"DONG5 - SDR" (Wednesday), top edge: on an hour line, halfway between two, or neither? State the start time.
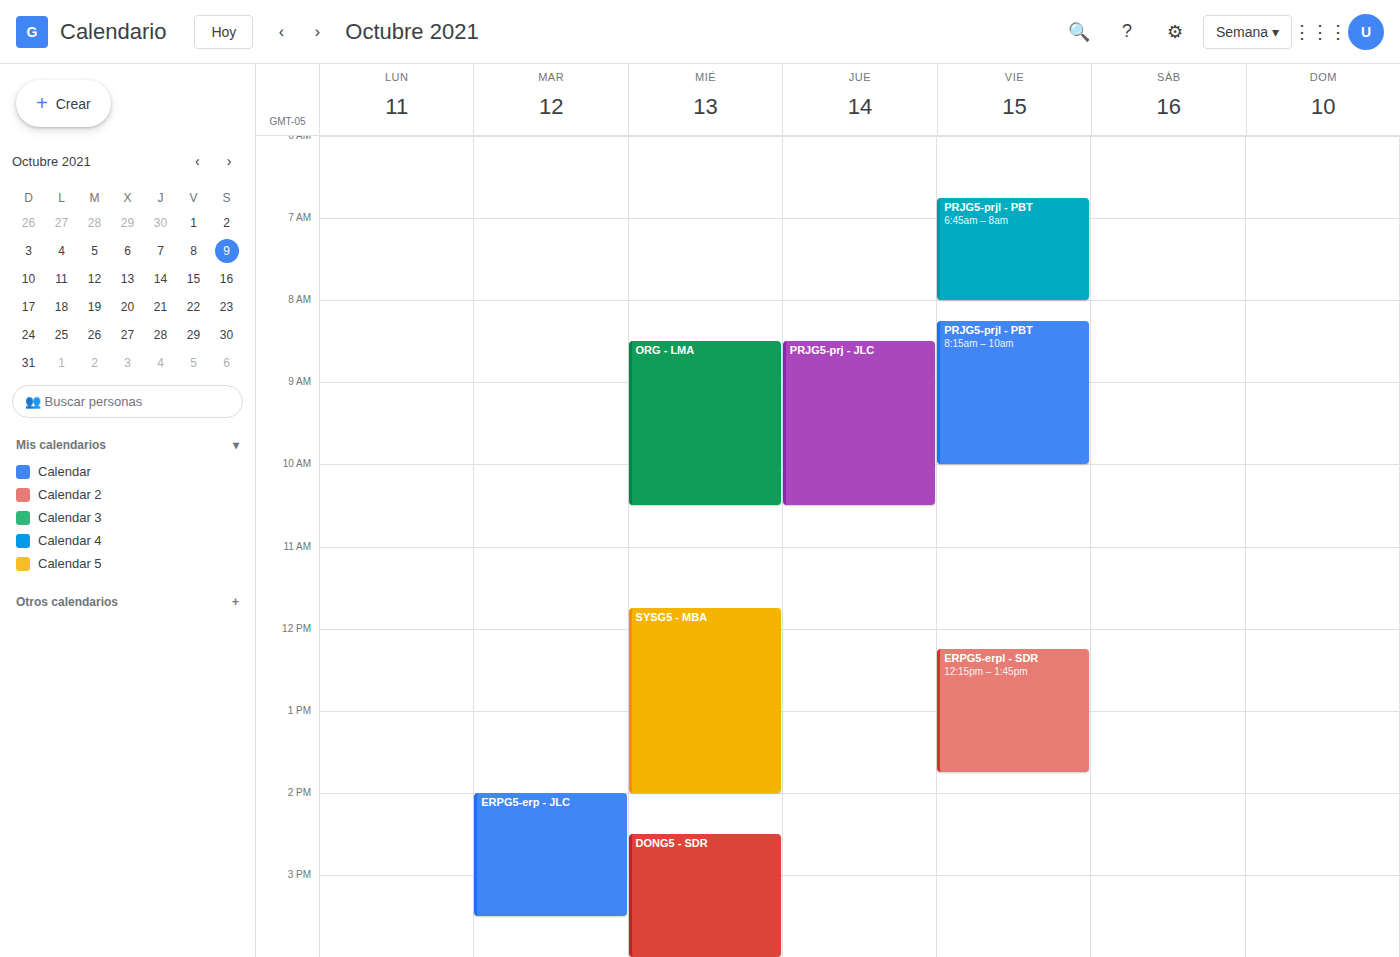
2:30 PM -- halfway between the 2 PM and 3 PM lines.